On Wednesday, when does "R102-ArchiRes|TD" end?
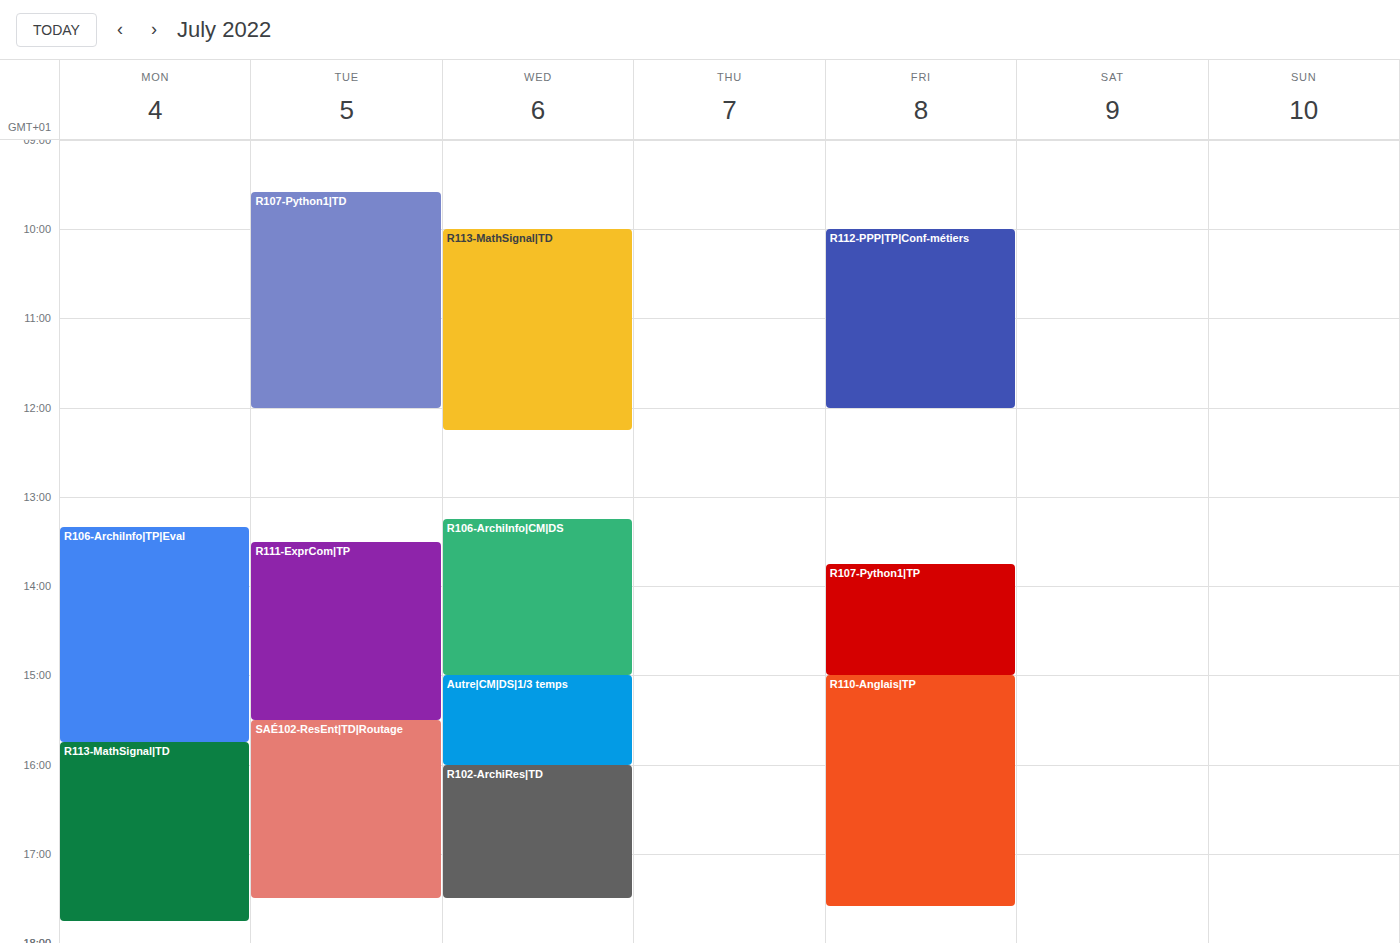
5:30 PM